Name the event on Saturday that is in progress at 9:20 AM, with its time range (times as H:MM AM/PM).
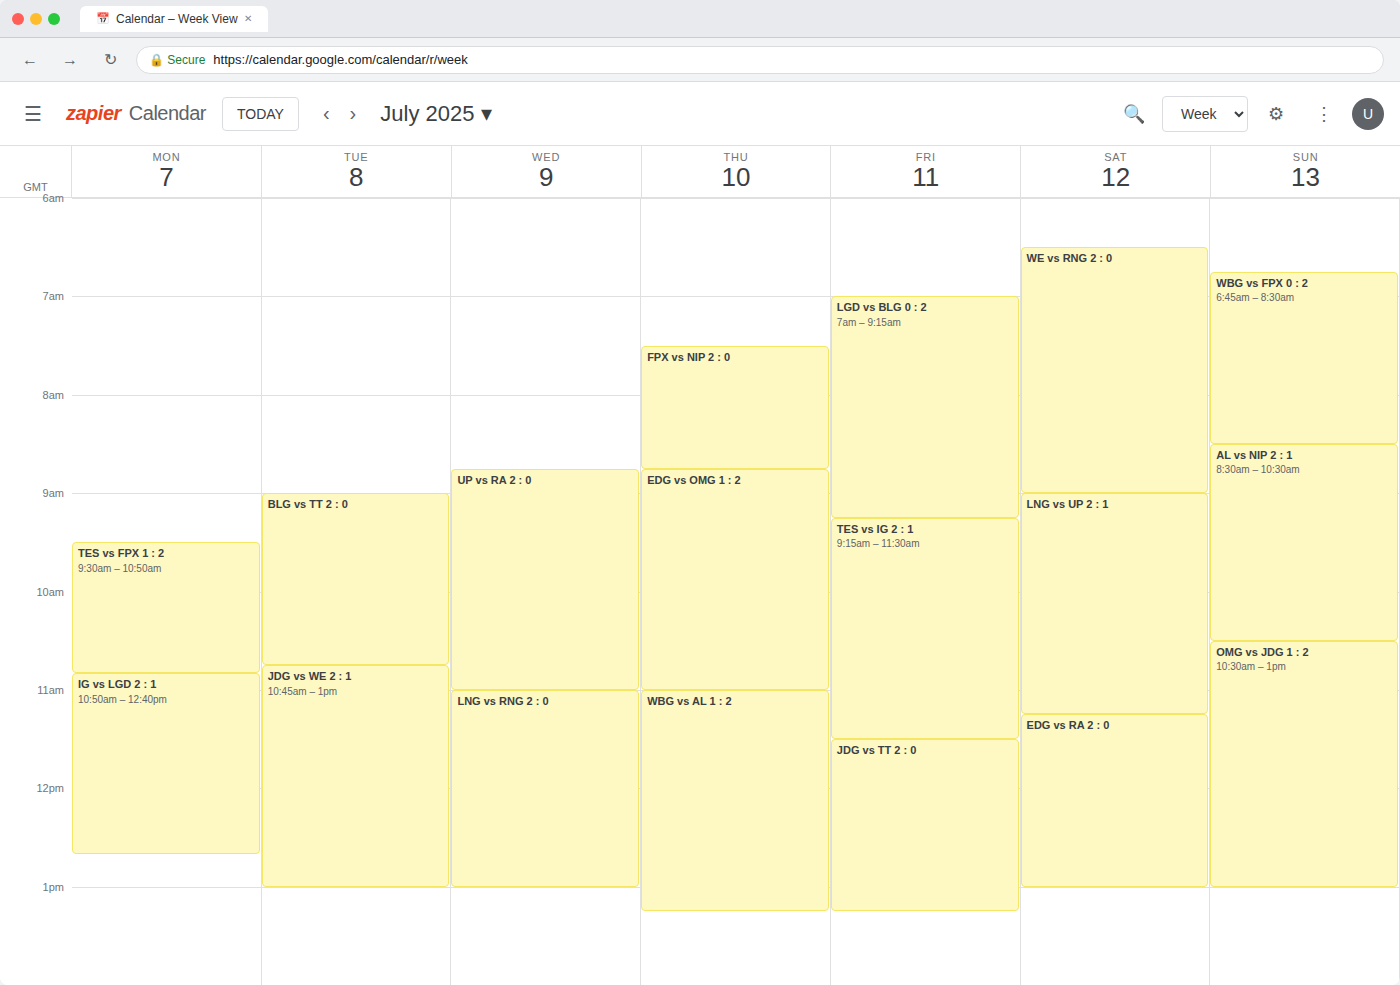
"LNG vs UP 2 : 1", 9:00 AM to 11:15 AM